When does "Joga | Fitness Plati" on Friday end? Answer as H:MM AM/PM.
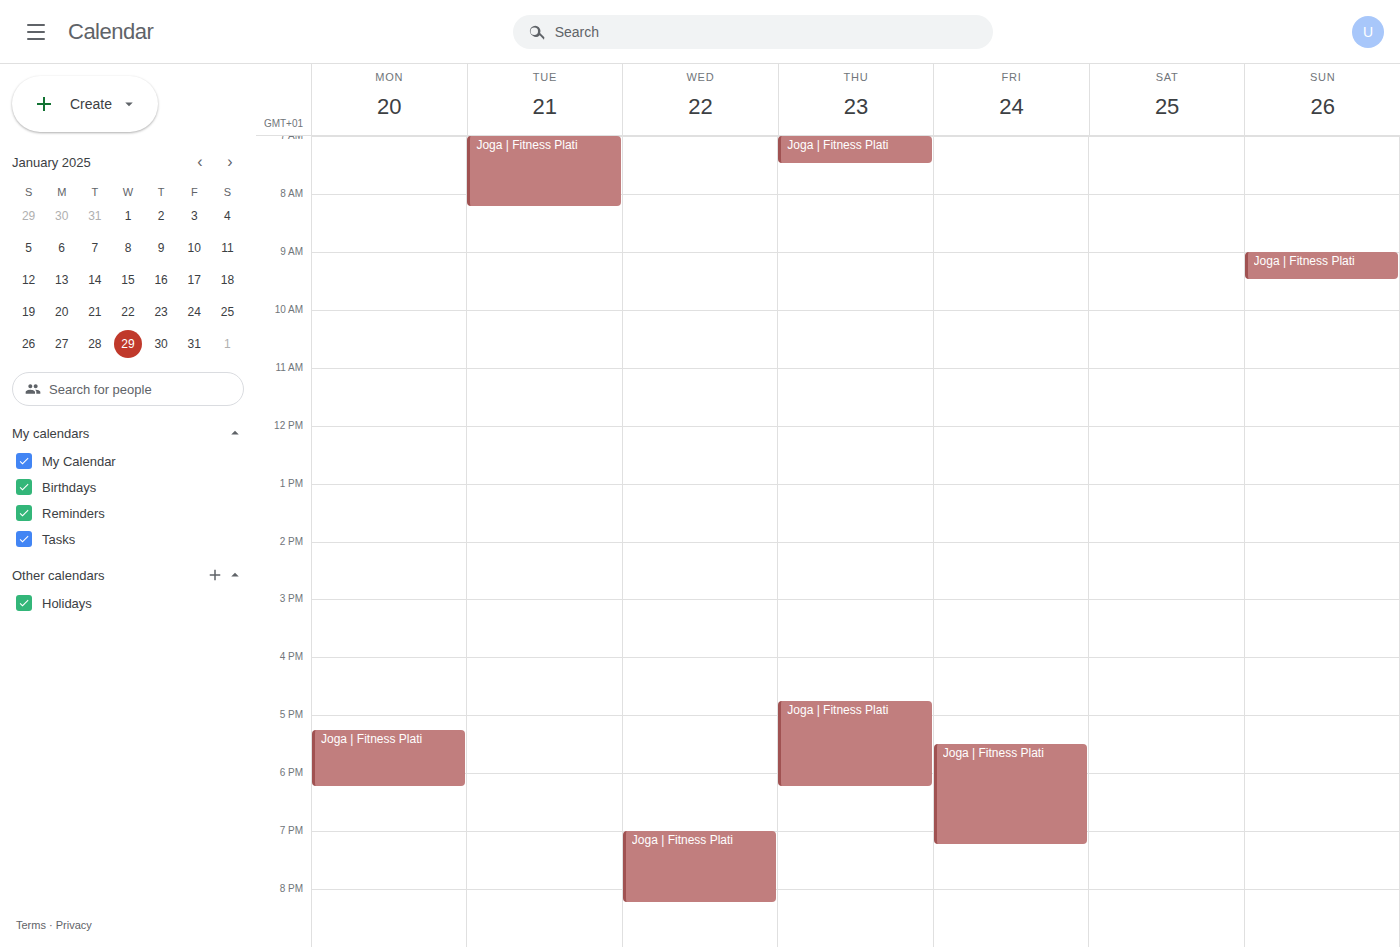
7:15 PM